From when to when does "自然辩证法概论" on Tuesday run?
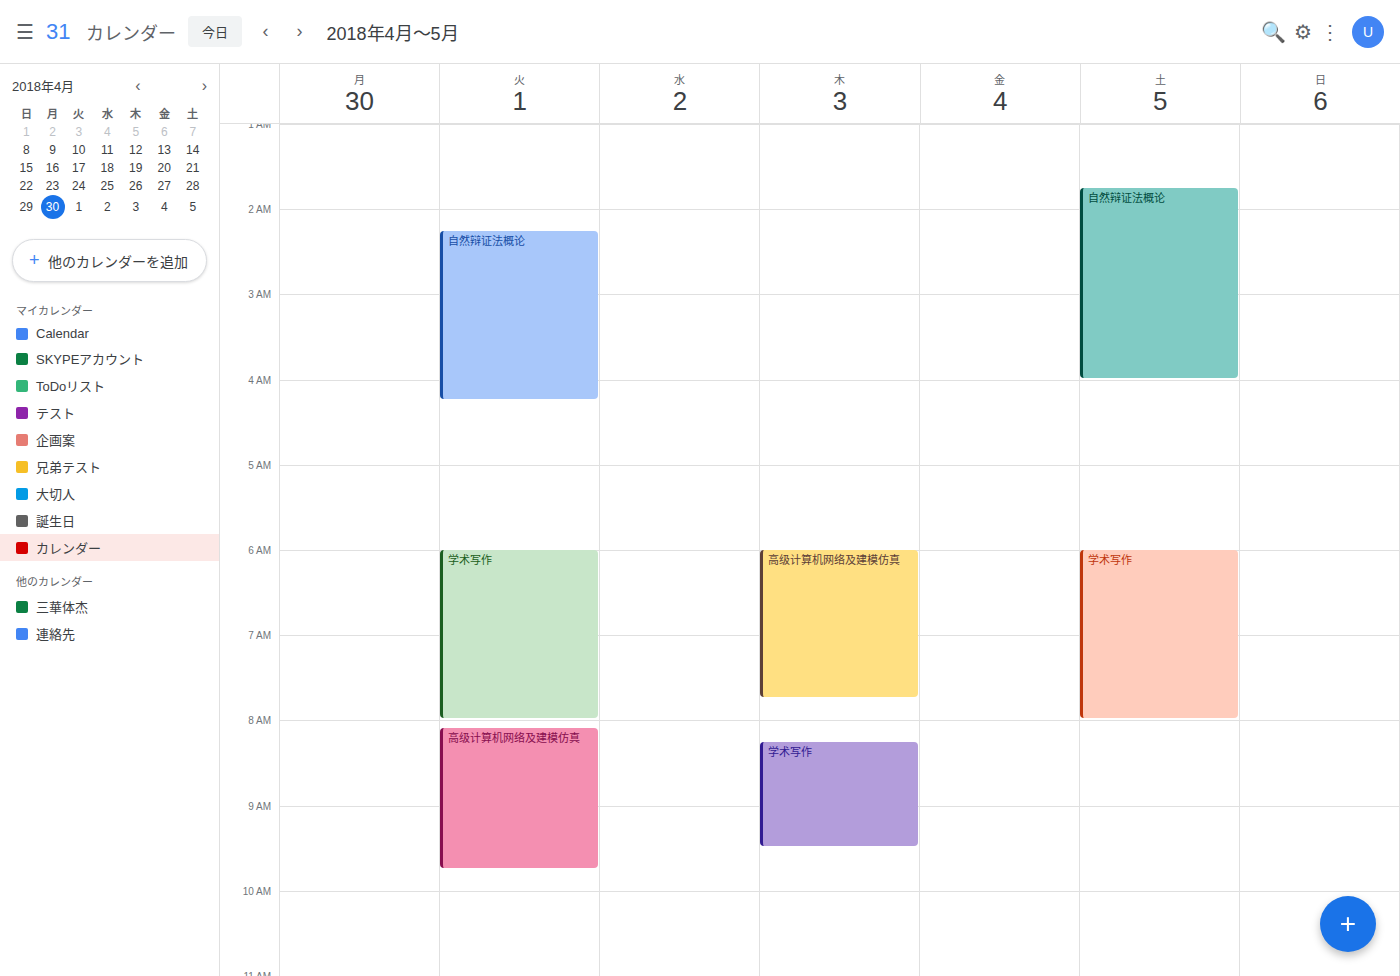
2:15 AM to 4:15 AM